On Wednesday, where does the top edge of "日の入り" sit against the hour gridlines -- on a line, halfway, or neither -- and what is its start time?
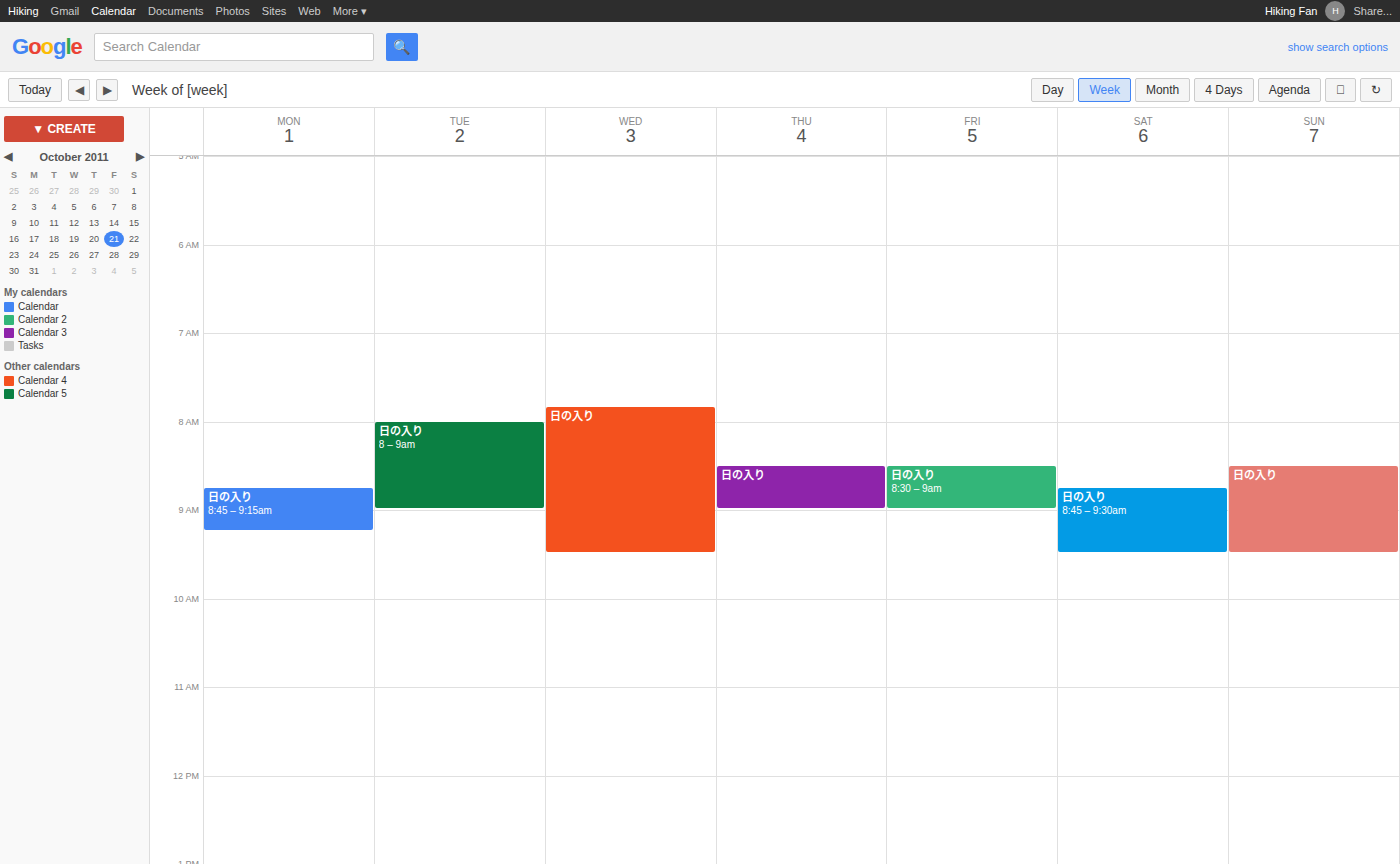
7:50 AM -- neither: 50 minutes below the 7 AM line and 10 minutes above the 8 AM line.